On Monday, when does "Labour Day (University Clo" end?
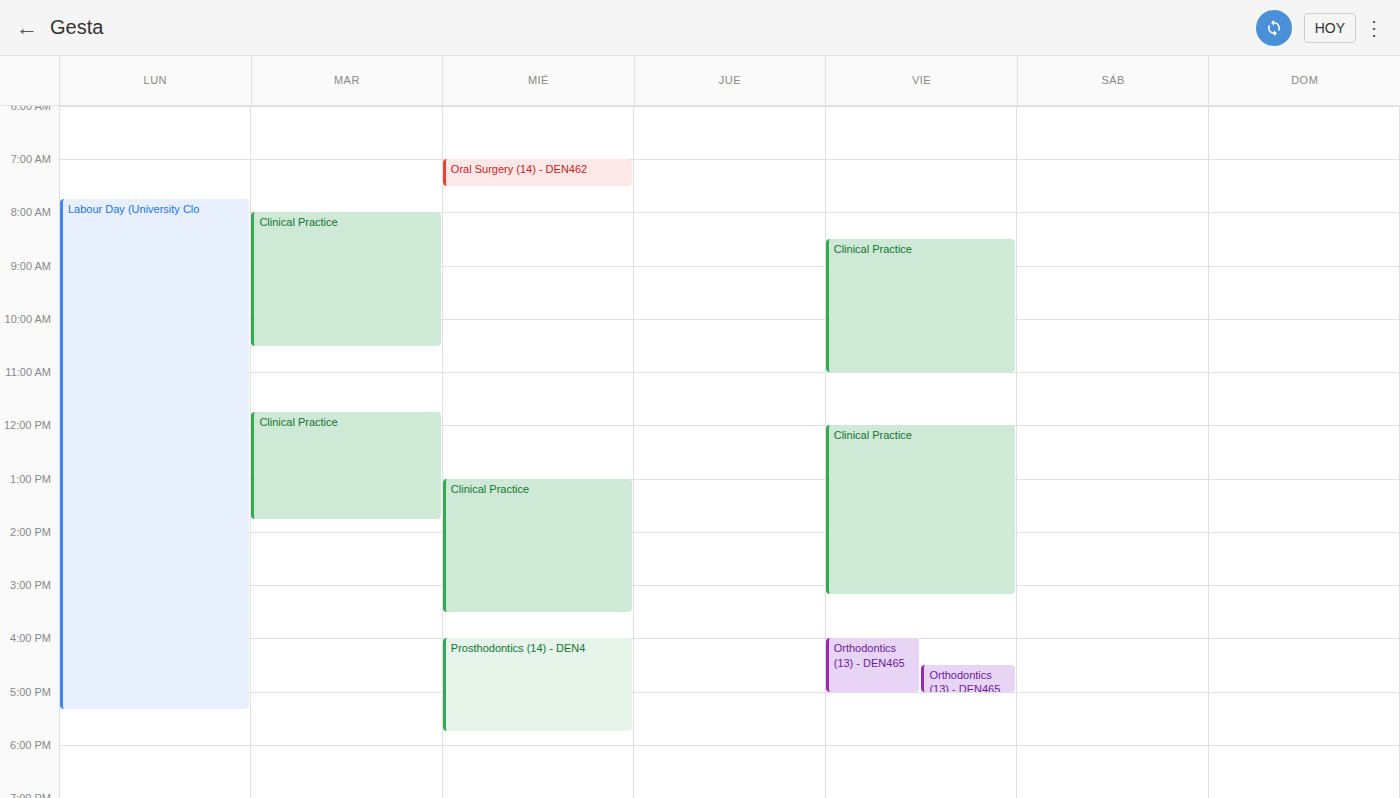
5:20 PM